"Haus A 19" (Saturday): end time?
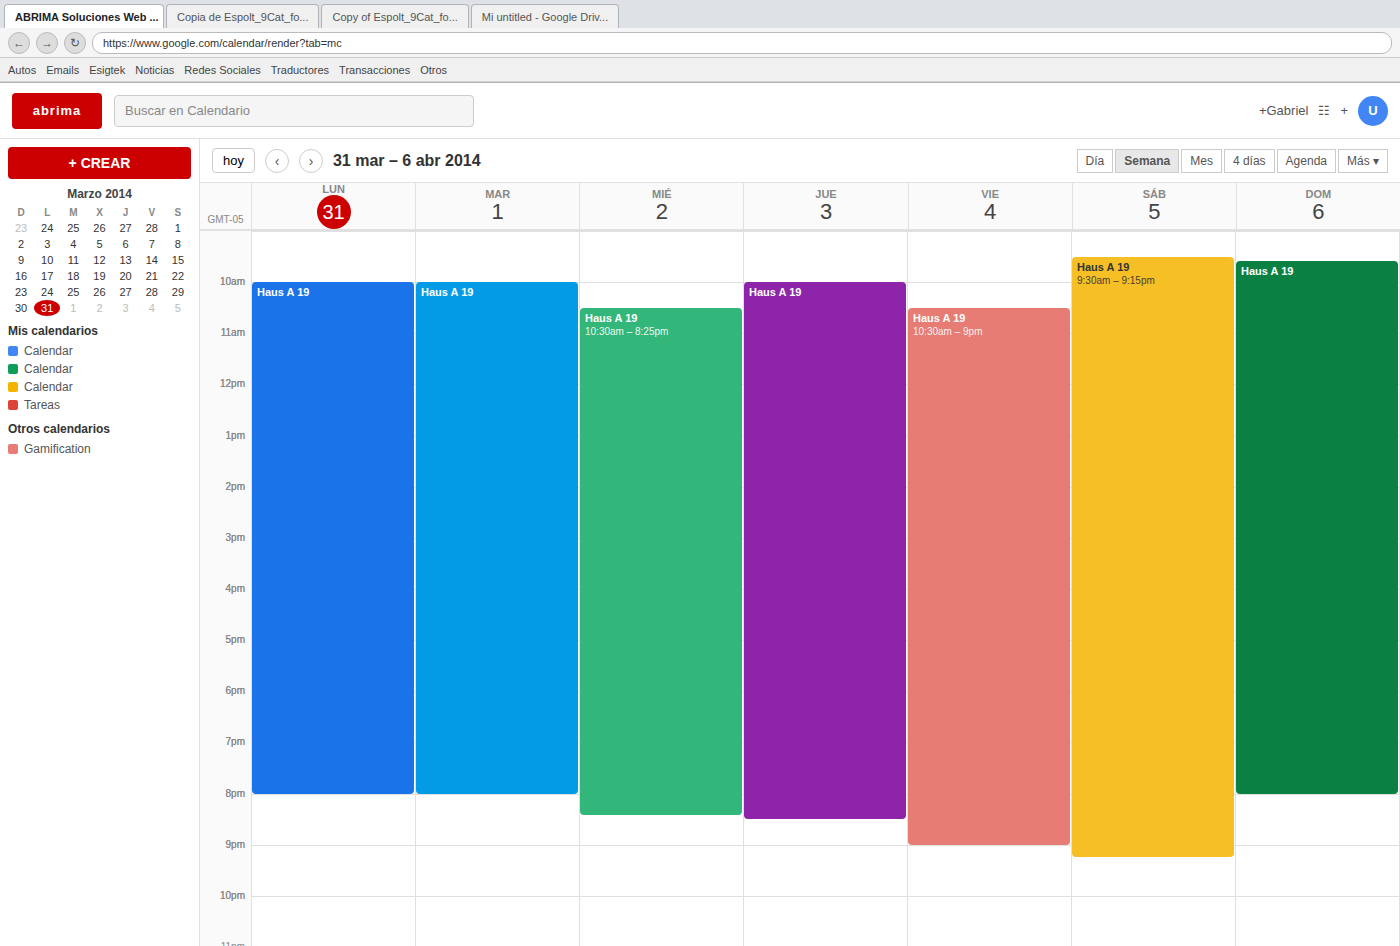
9:15 PM